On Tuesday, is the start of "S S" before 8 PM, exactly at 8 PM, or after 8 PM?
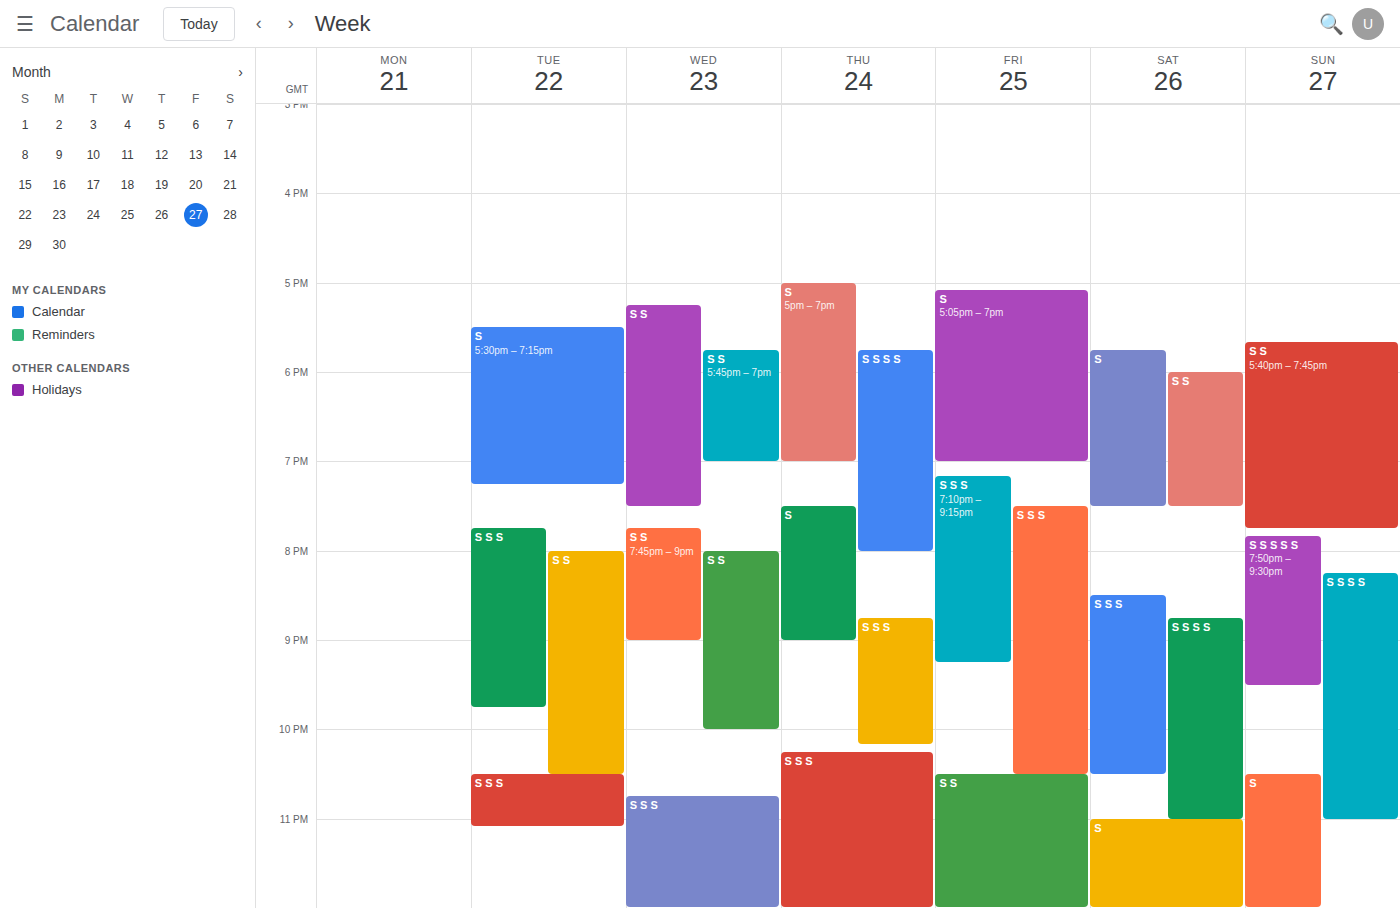
8:00 PM -- exactly at 8 PM, on the 8 PM line.